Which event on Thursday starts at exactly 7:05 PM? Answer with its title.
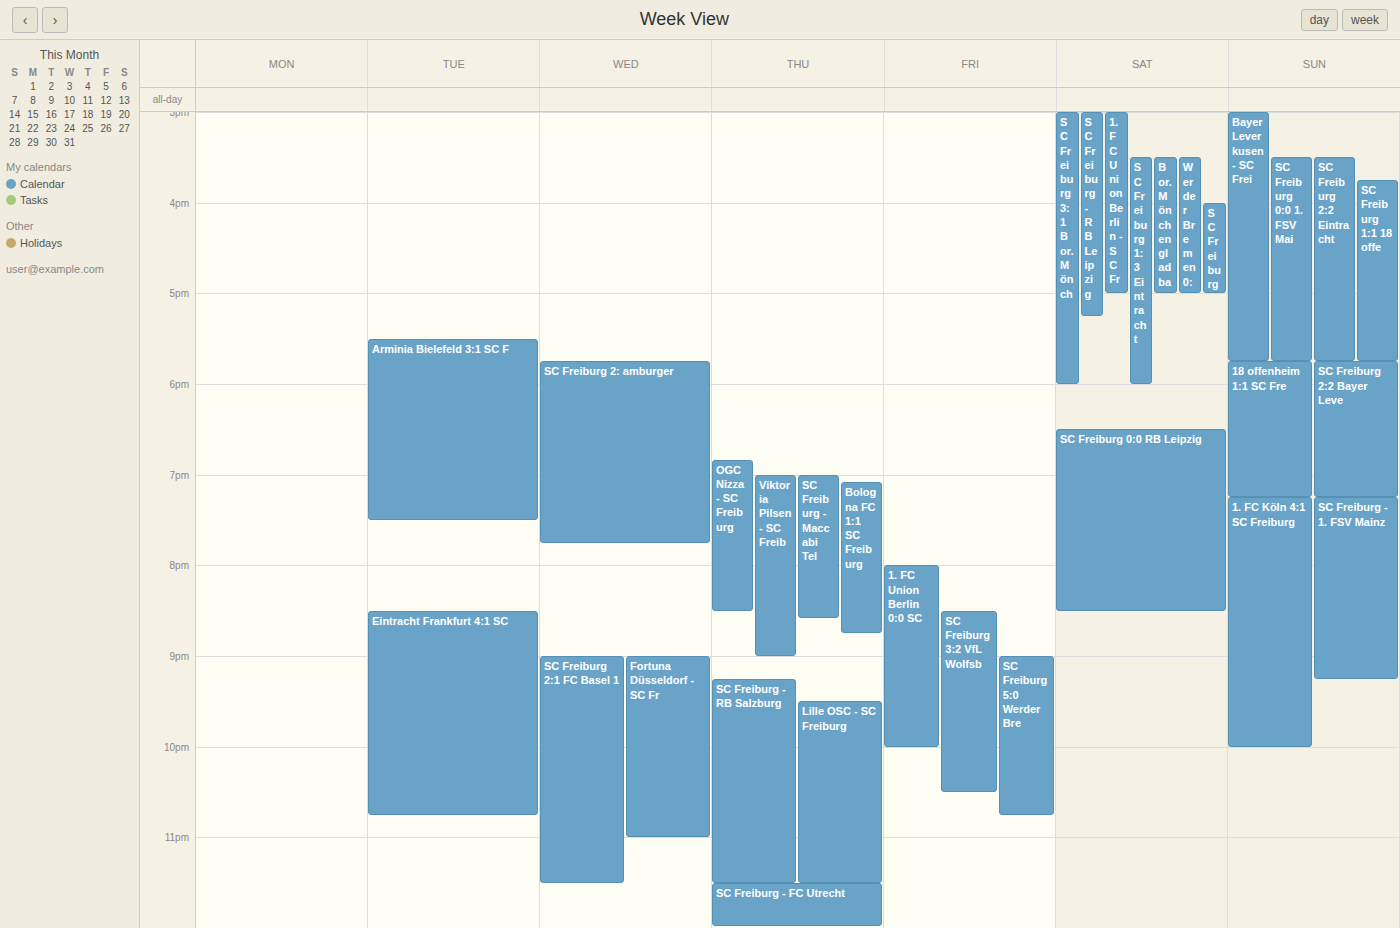
"Bologna FC 1:1 SC Freiburg"